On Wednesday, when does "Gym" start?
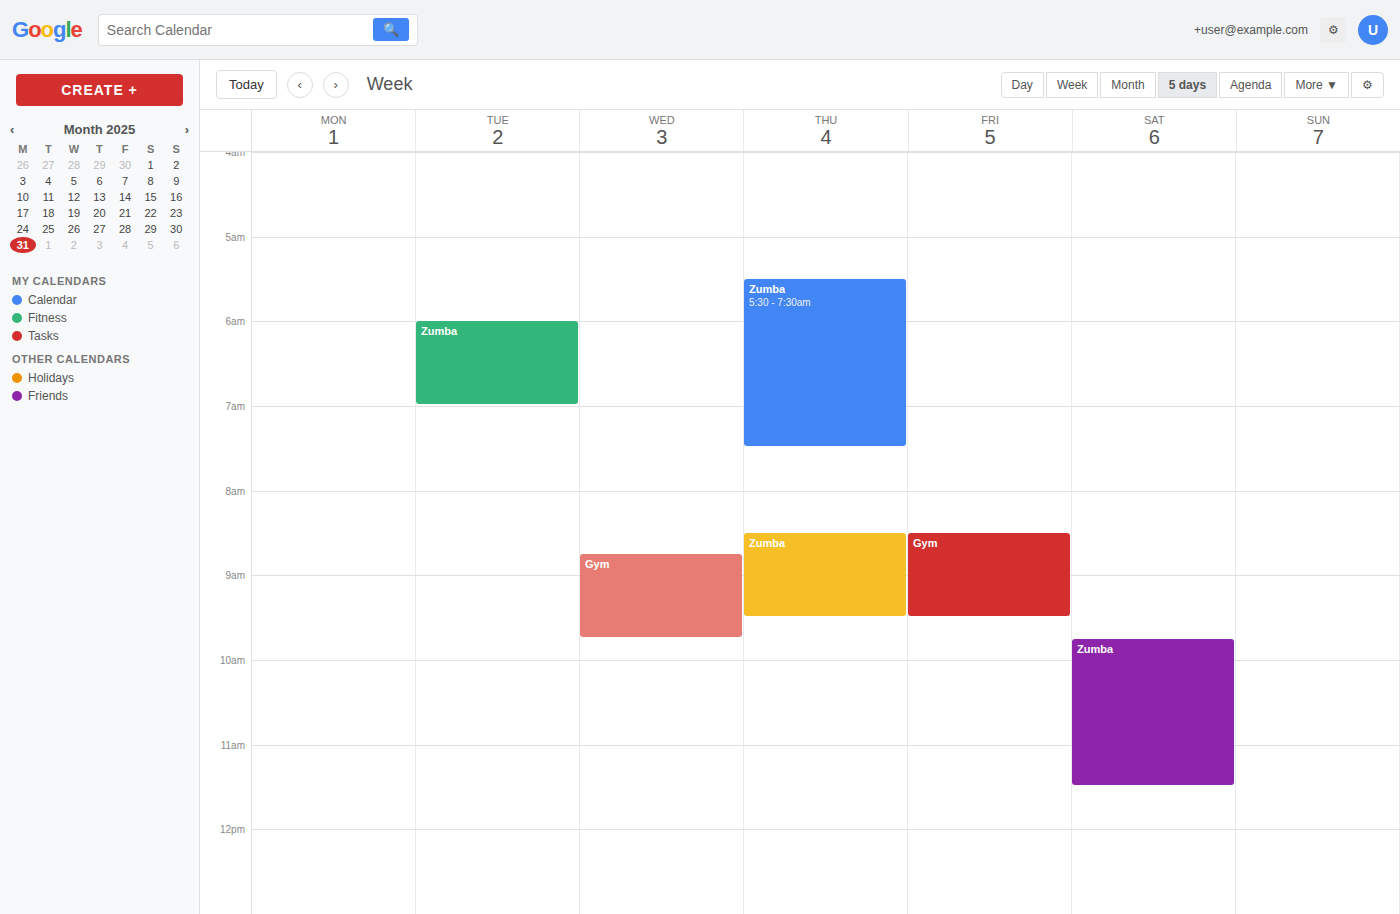
8:45 AM